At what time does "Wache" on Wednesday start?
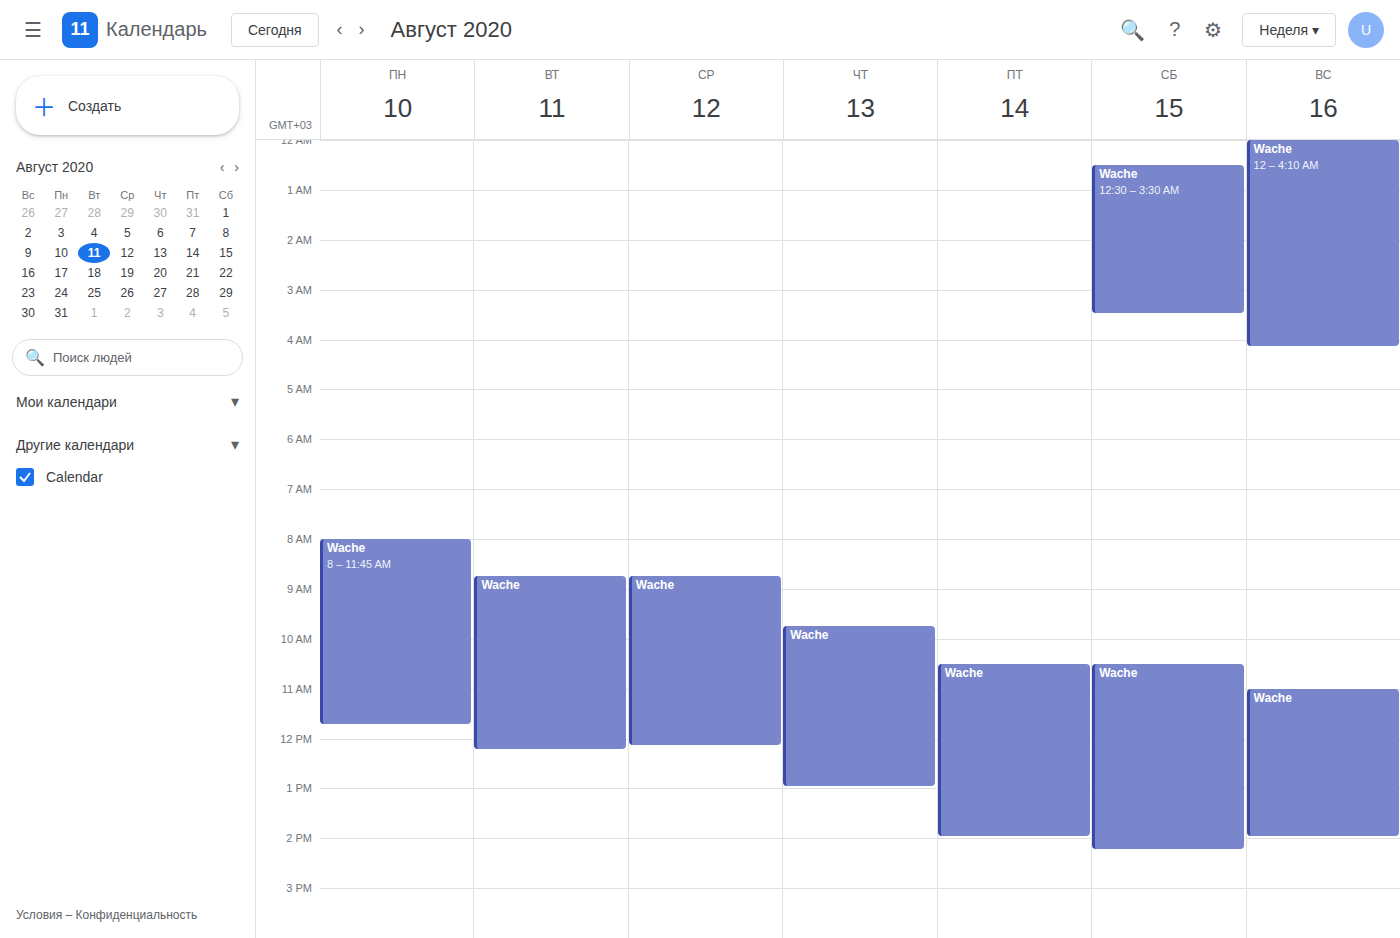
8:45 AM